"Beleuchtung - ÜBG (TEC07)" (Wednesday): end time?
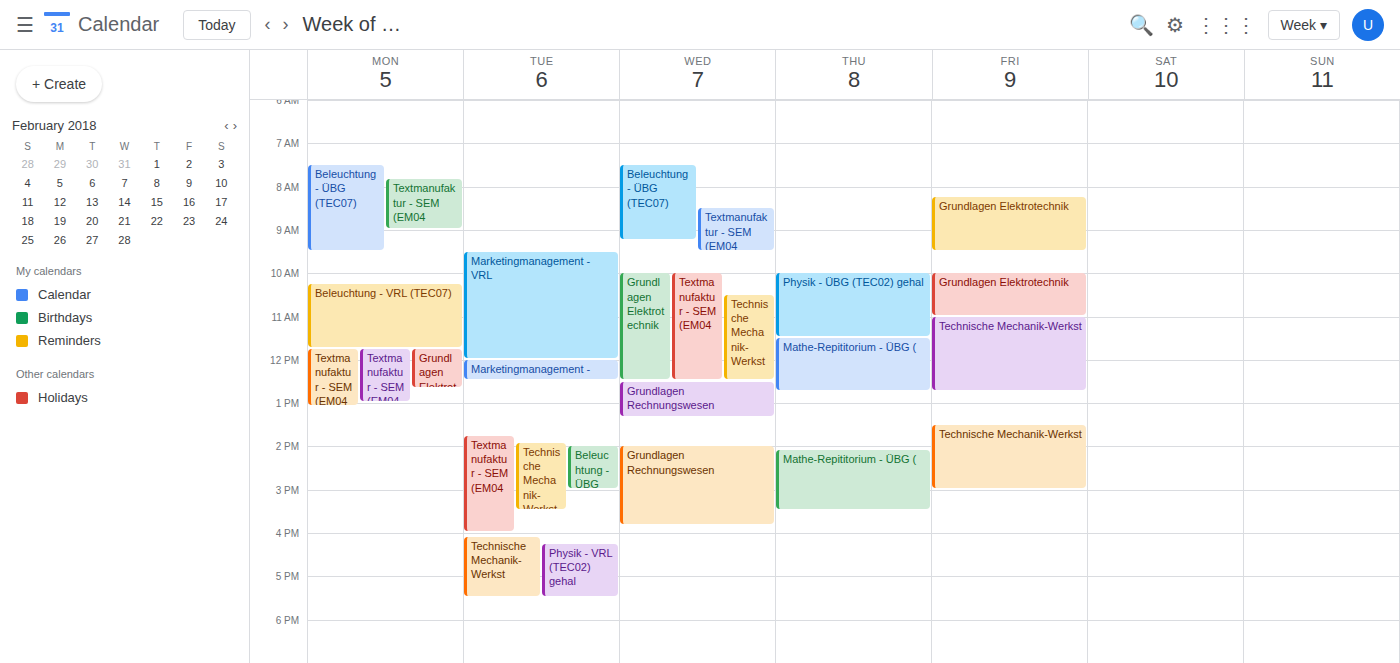
09:15